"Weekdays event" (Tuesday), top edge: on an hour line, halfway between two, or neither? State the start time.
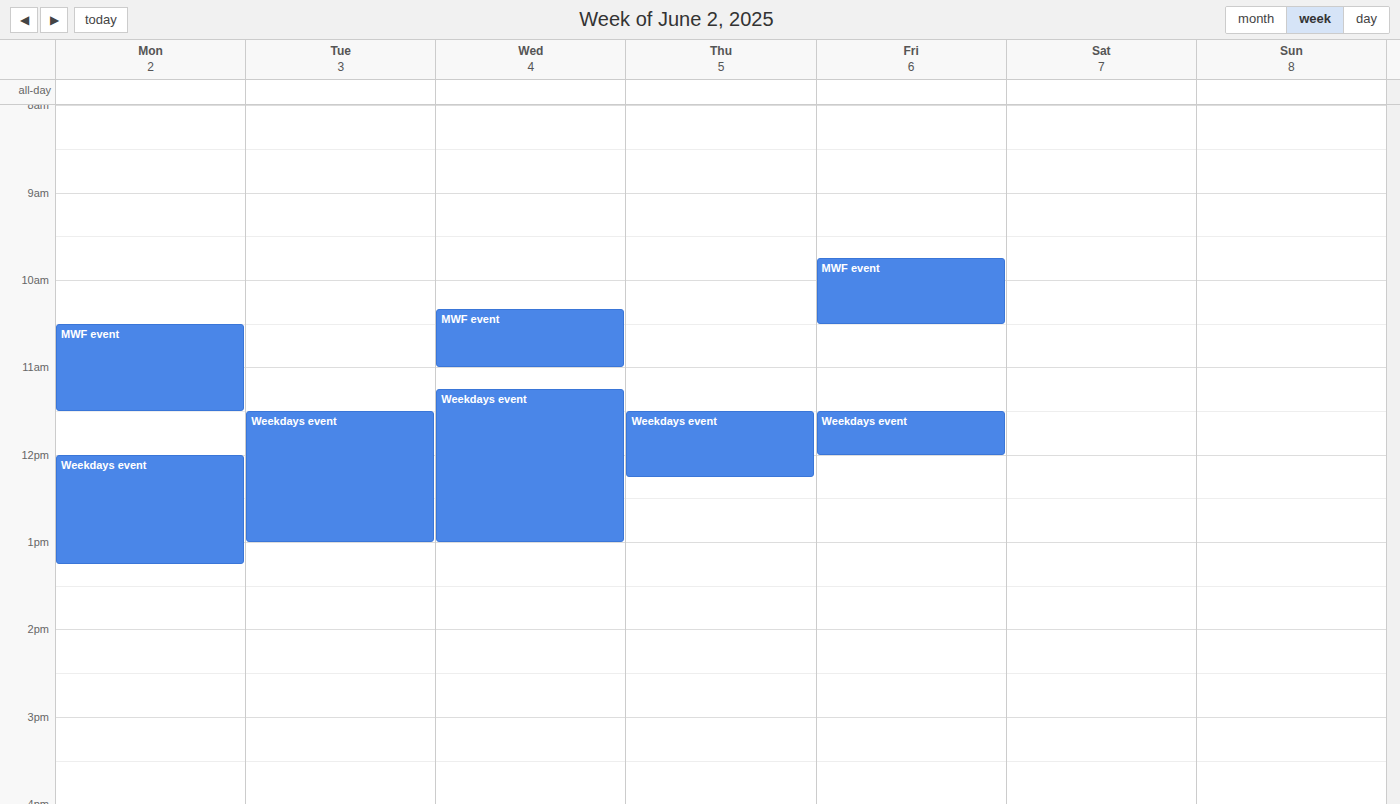
11:30 AM -- halfway between the 11 AM and 12 PM lines.